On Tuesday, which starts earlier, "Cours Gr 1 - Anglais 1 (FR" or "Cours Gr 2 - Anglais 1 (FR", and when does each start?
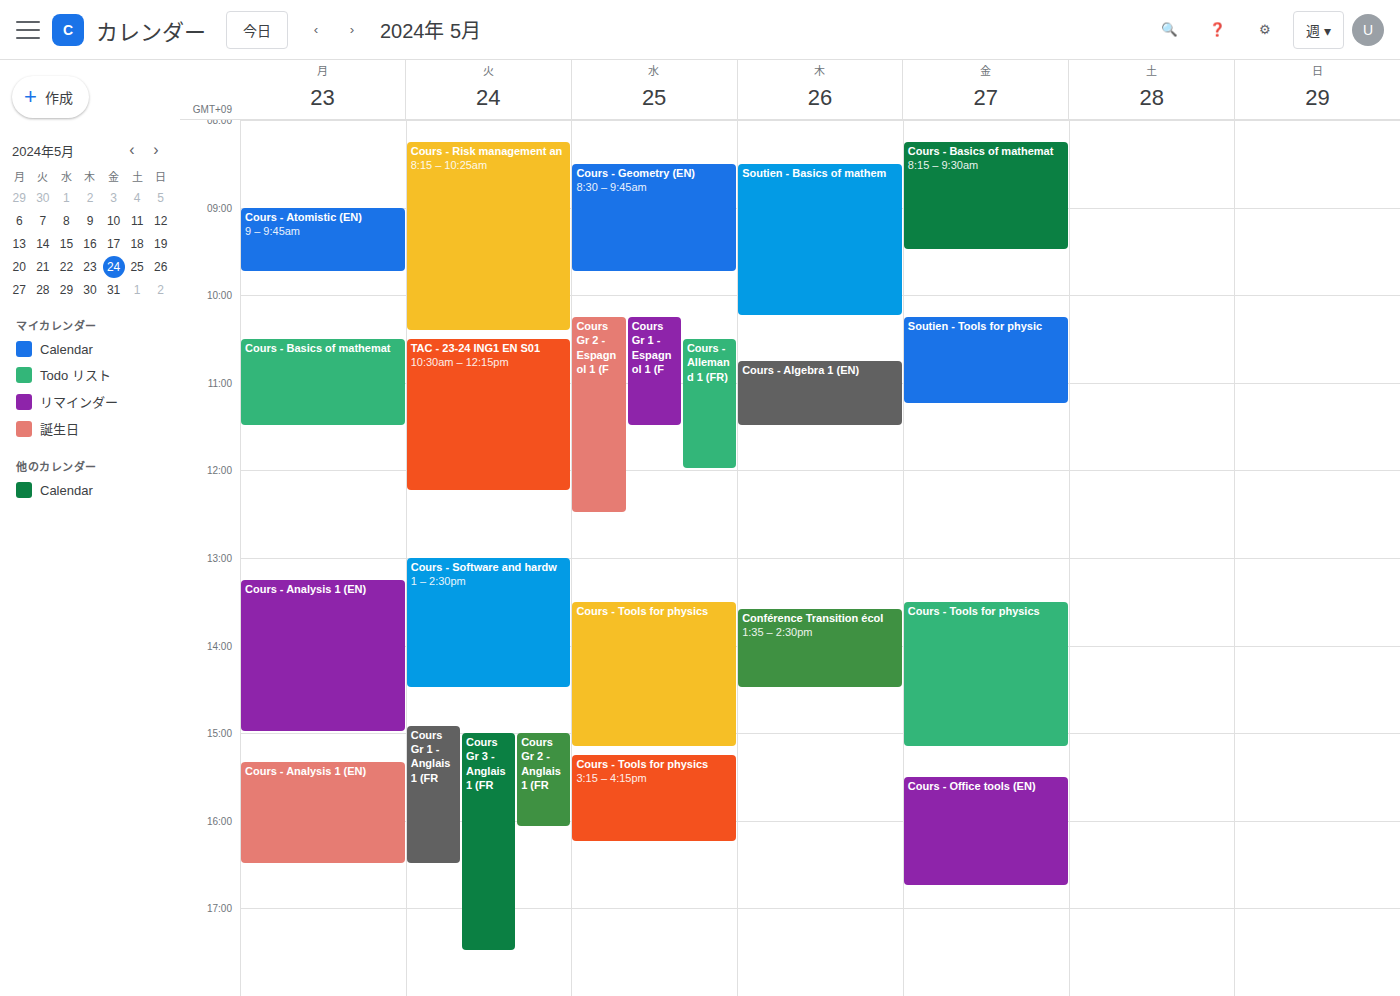
"Cours Gr 1 - Anglais 1 (FR" 14:55; "Cours Gr 2 - Anglais 1 (FR" 15:00.